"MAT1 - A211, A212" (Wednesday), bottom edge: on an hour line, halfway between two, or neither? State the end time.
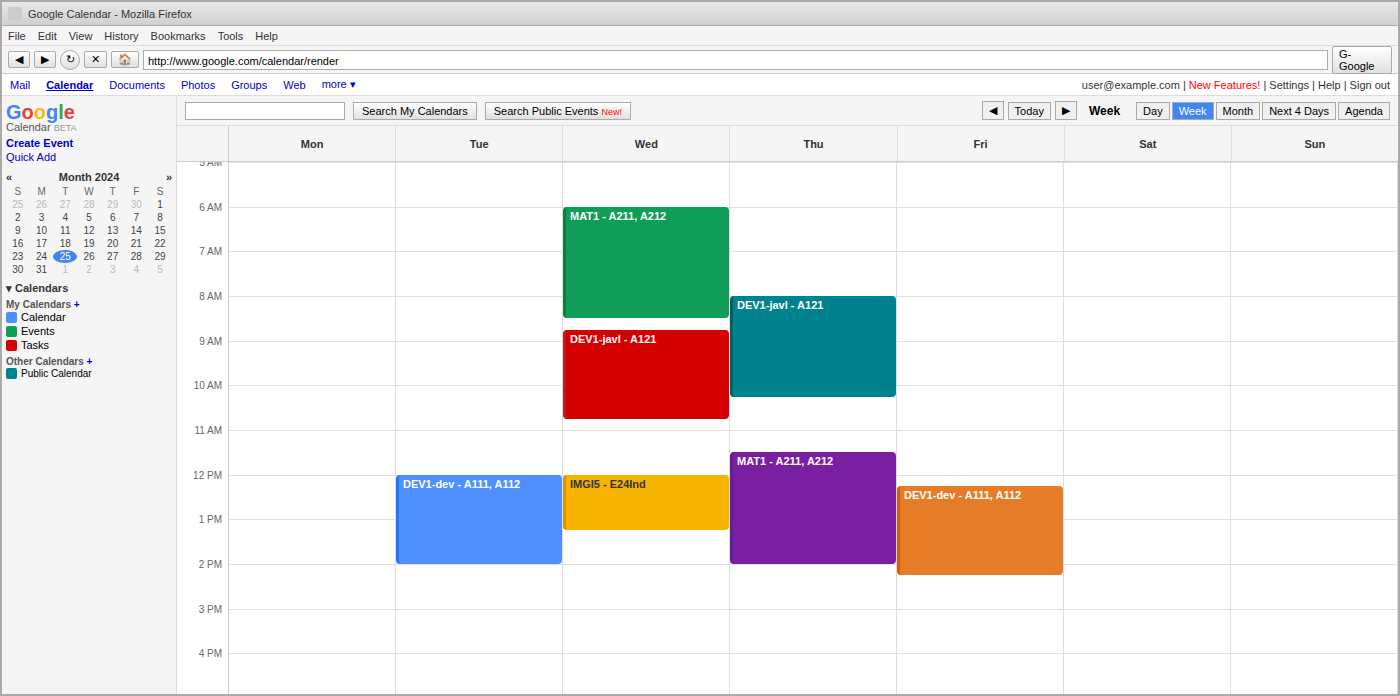
8:30 AM -- halfway between the 8 AM and 9 AM lines.